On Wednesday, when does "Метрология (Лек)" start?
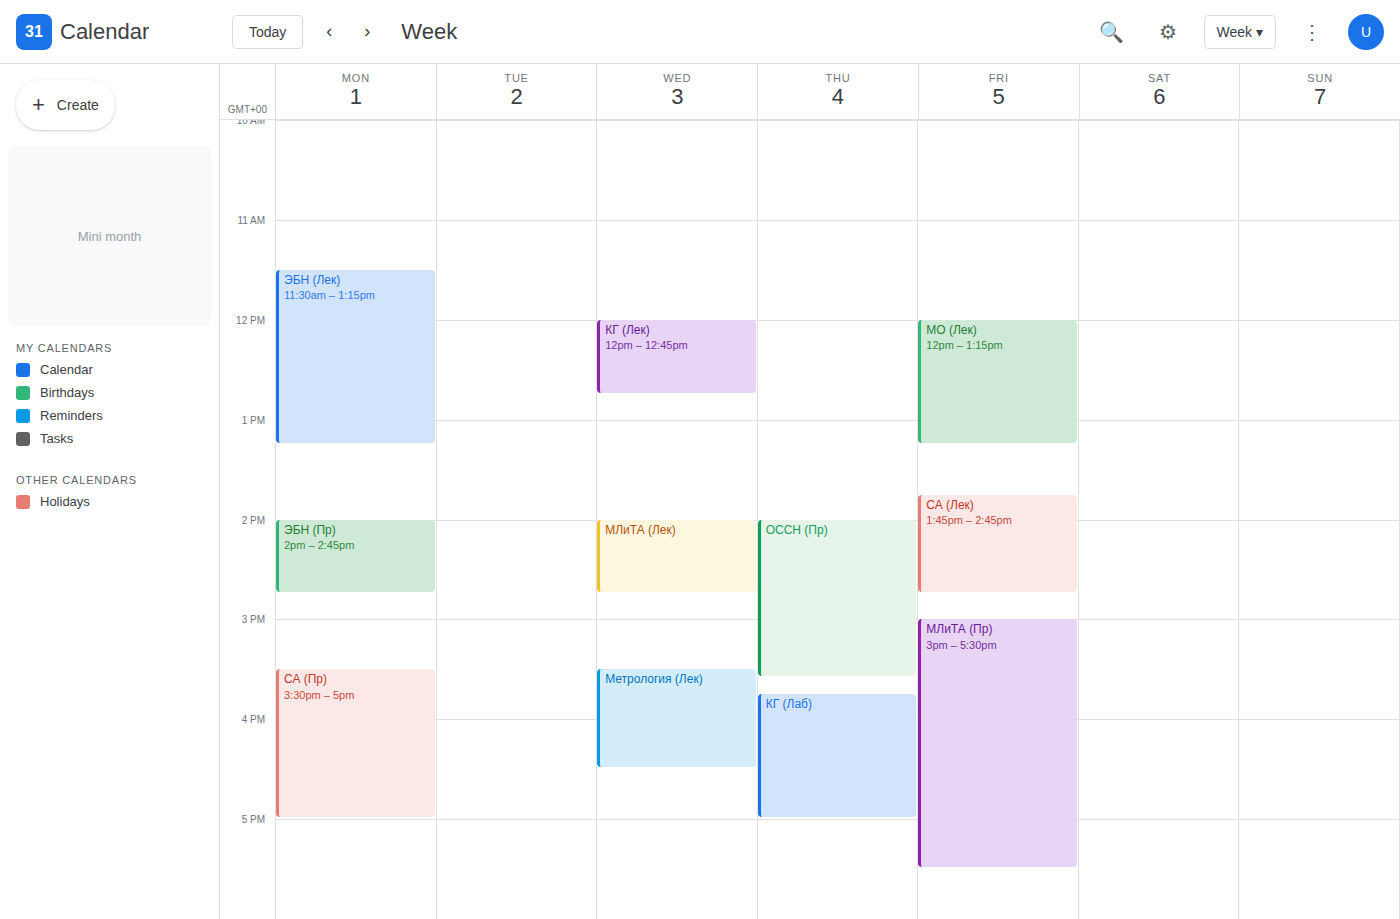
3:30 PM